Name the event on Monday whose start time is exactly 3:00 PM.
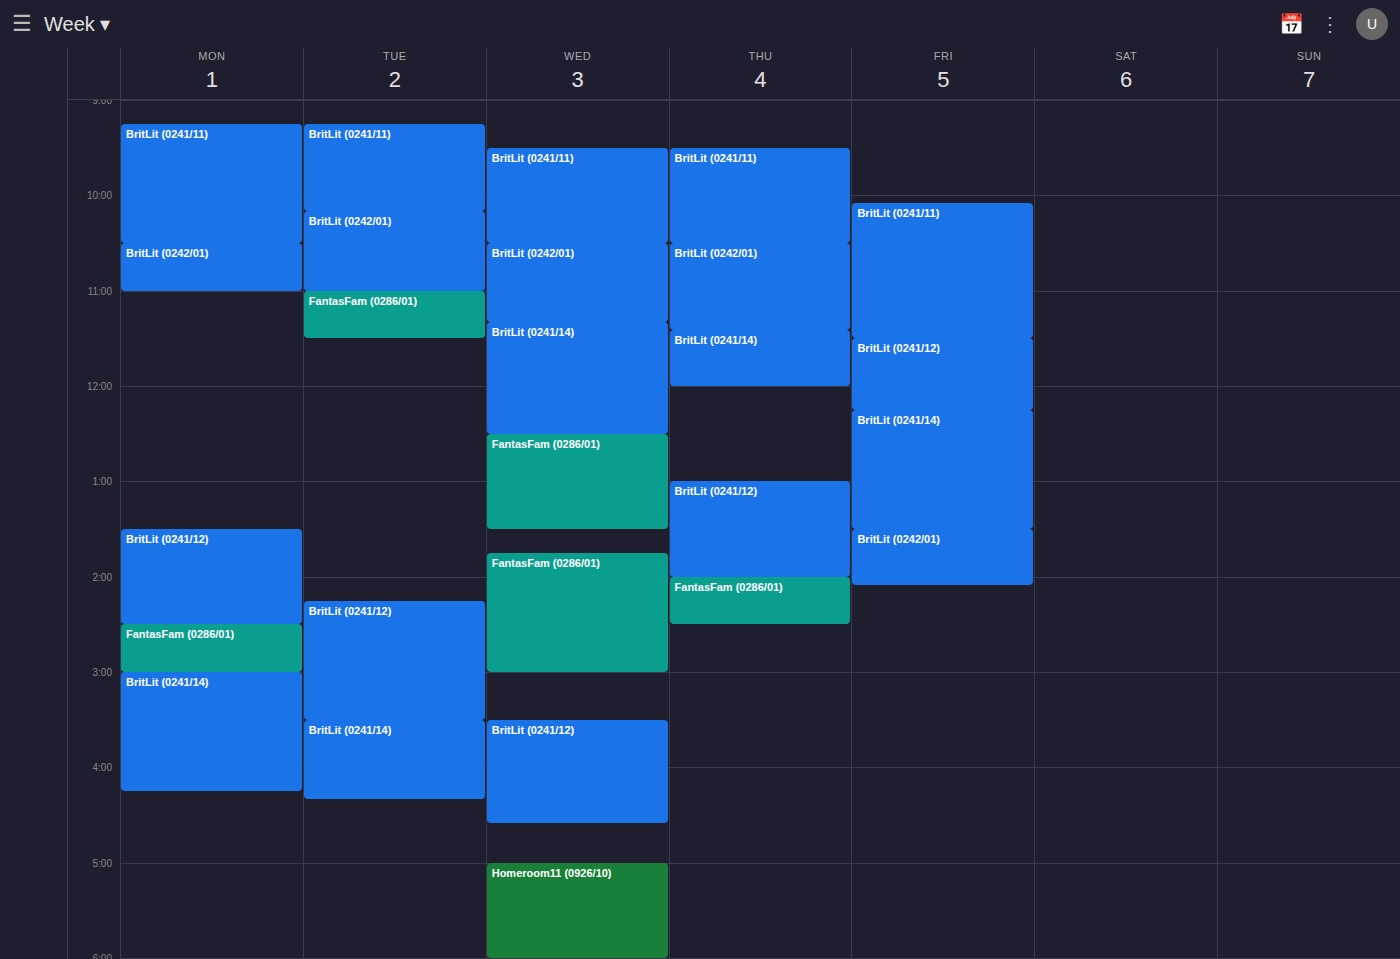
"BritLit (0241/14)"